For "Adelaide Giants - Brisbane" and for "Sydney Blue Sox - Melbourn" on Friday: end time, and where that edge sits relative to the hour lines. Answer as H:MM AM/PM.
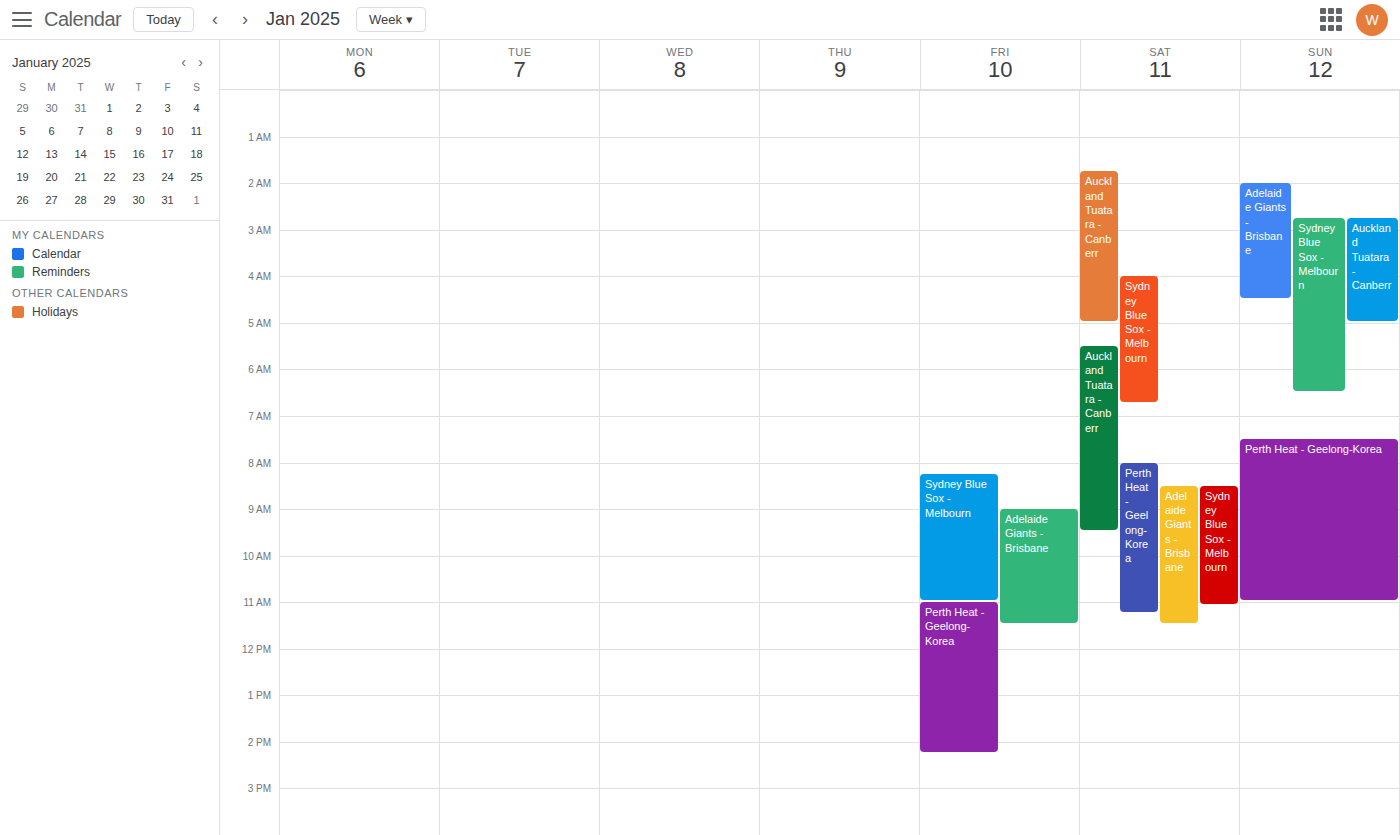
"Adelaide Giants - Brisbane": 11:30 AM, halfway between the 11 AM and 12 PM lines. "Sydney Blue Sox - Melbourn": 11:00 AM, exactly on the 11 AM line.